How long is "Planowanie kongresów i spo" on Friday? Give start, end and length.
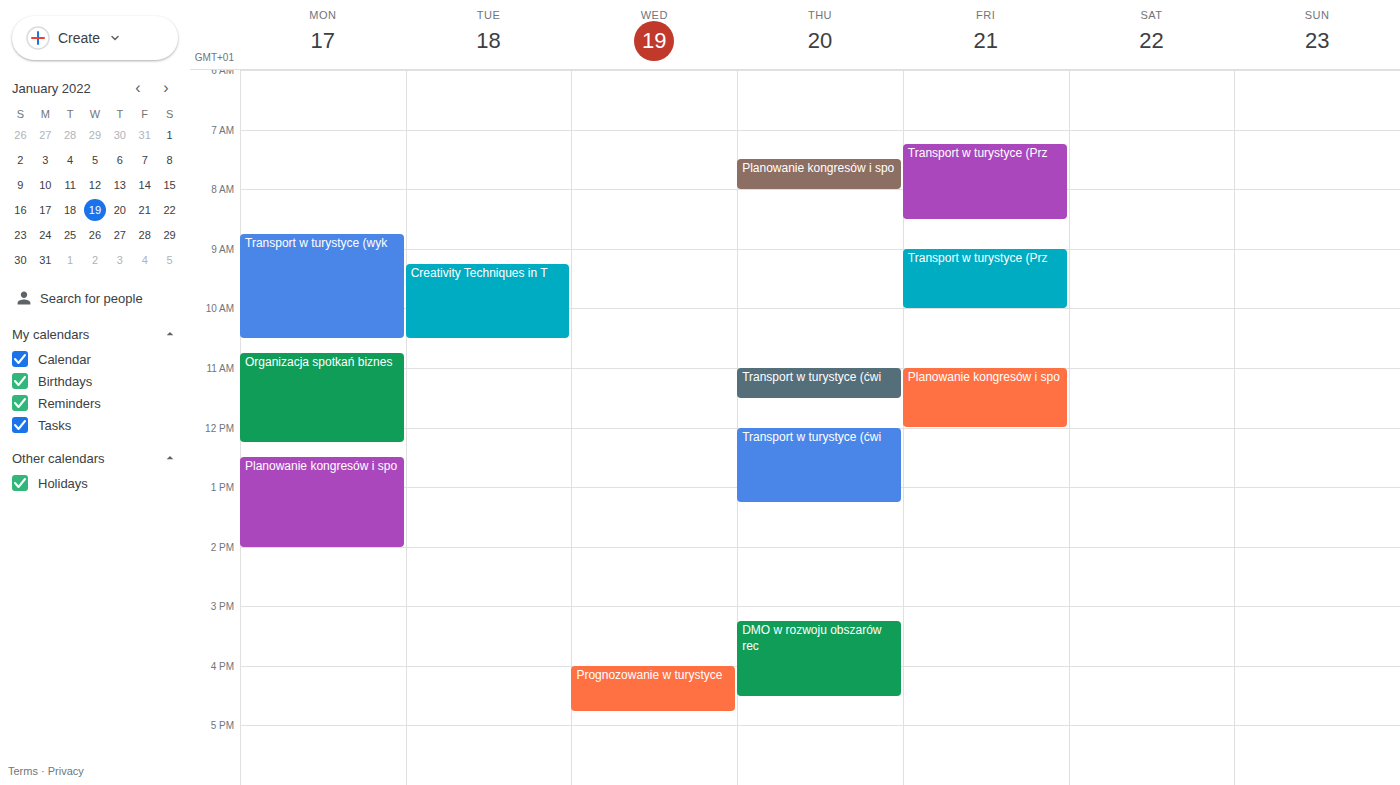
11:00 AM to 12:00 PM, 1 hour